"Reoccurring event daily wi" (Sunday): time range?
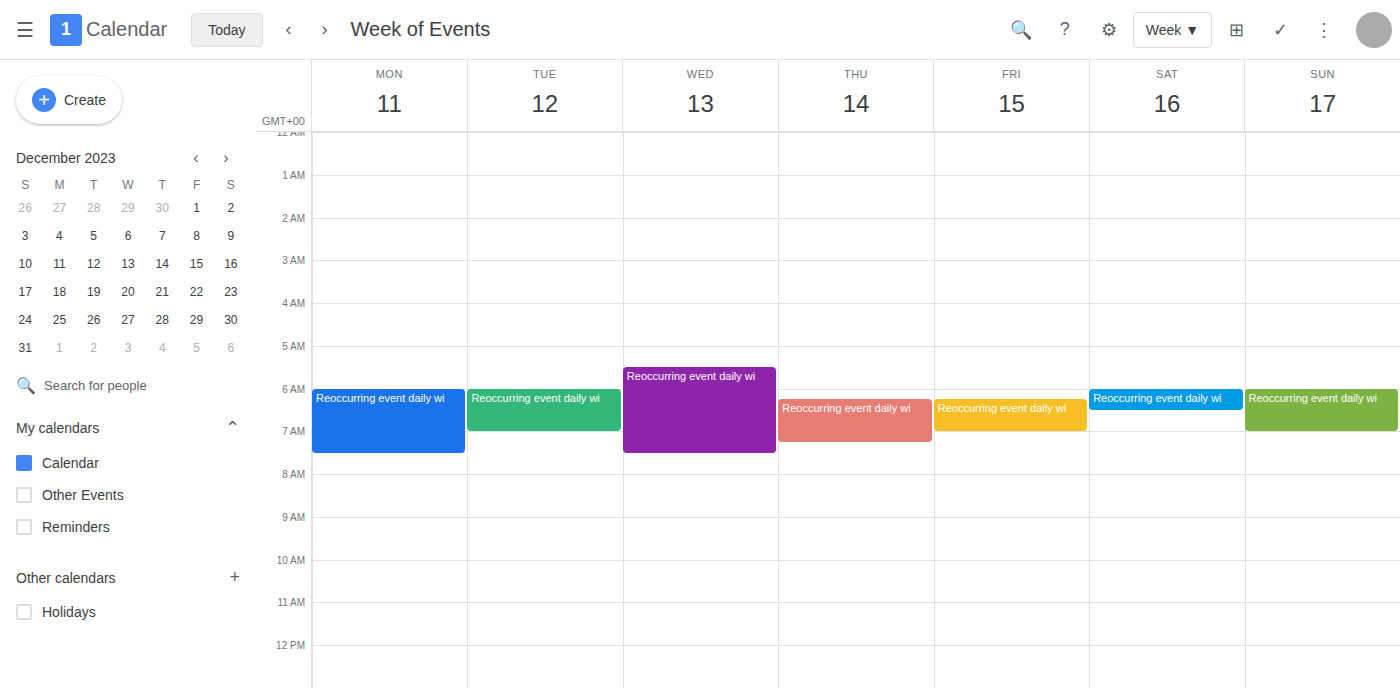
6:00 AM to 7:00 AM